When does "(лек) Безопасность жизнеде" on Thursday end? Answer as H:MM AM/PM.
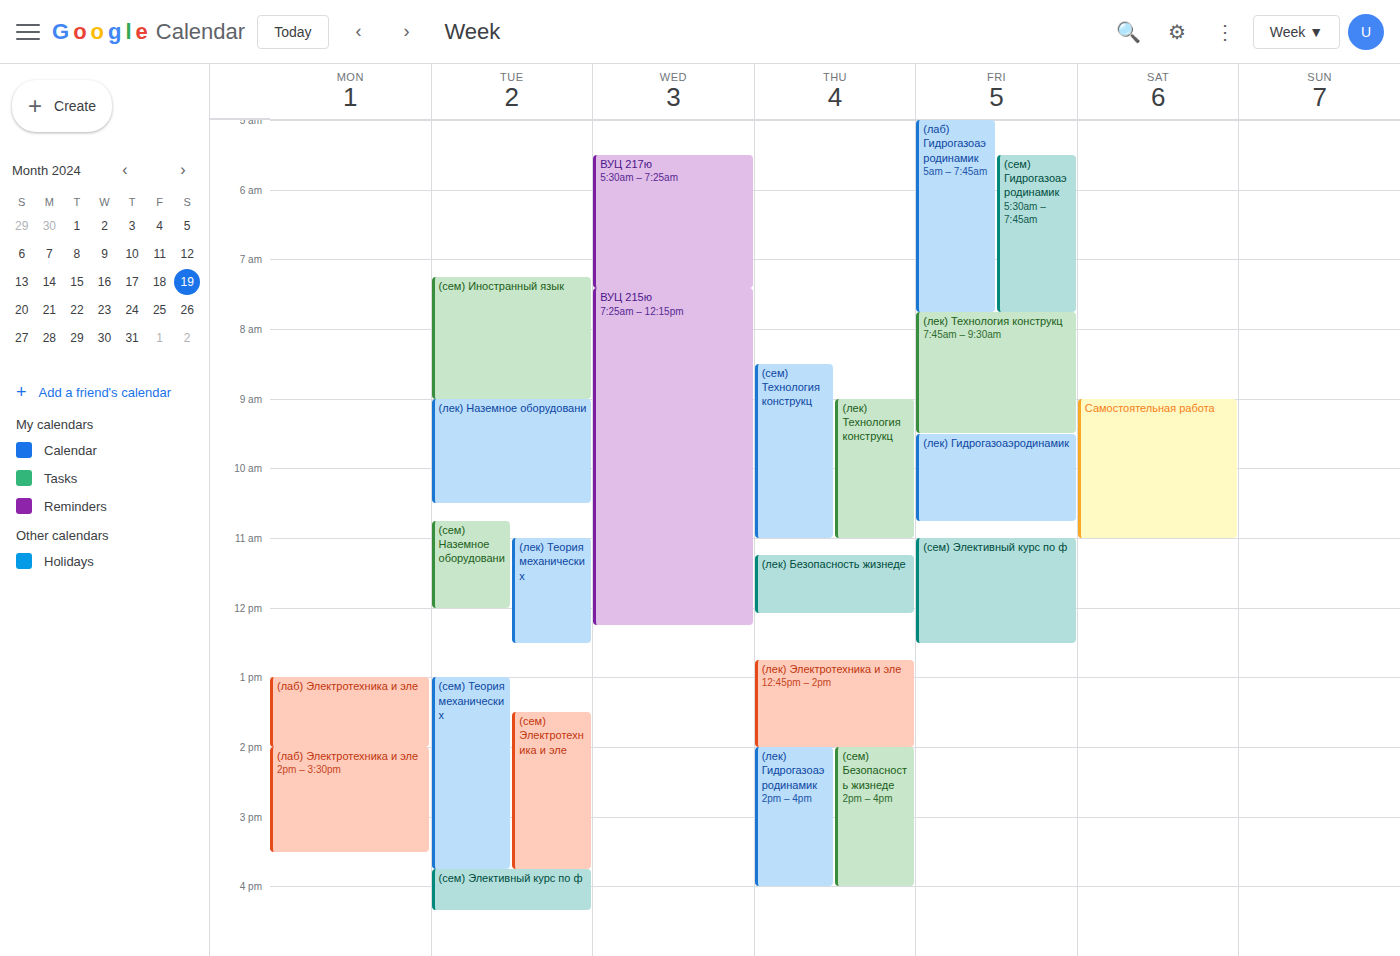
12:05 PM